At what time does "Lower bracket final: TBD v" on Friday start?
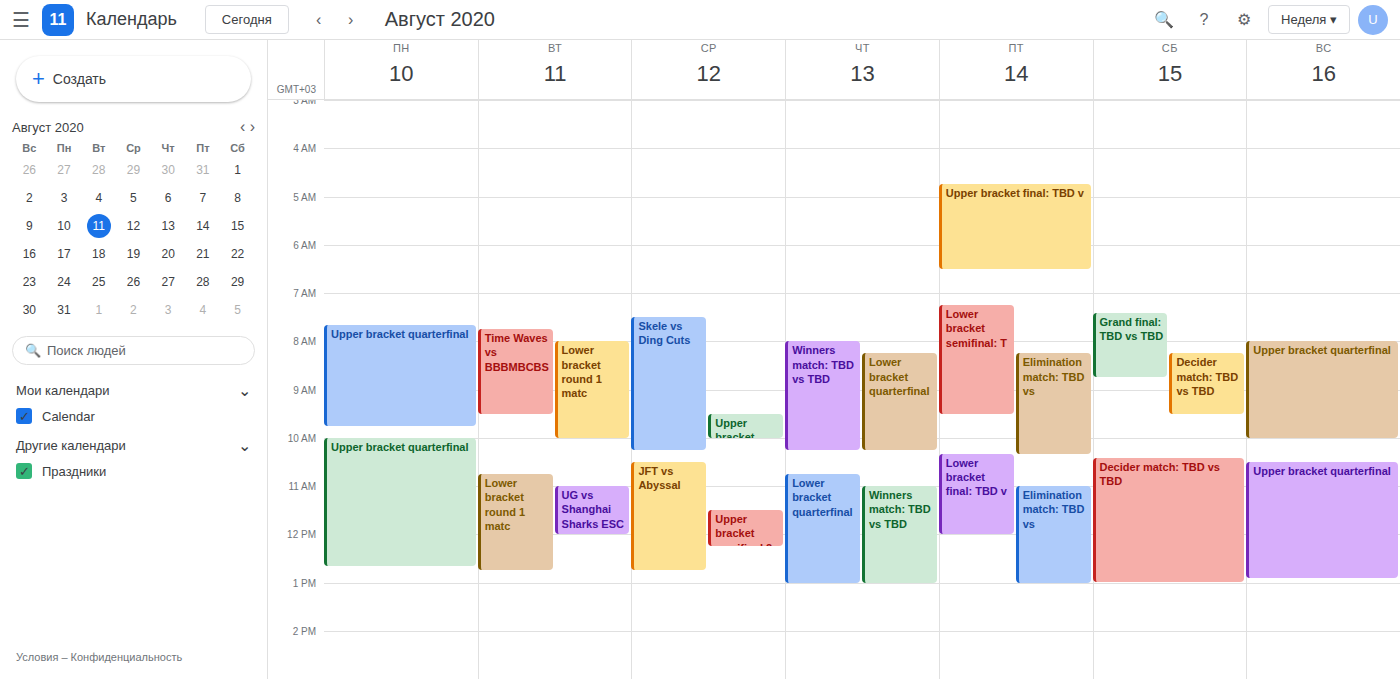
10:20 AM